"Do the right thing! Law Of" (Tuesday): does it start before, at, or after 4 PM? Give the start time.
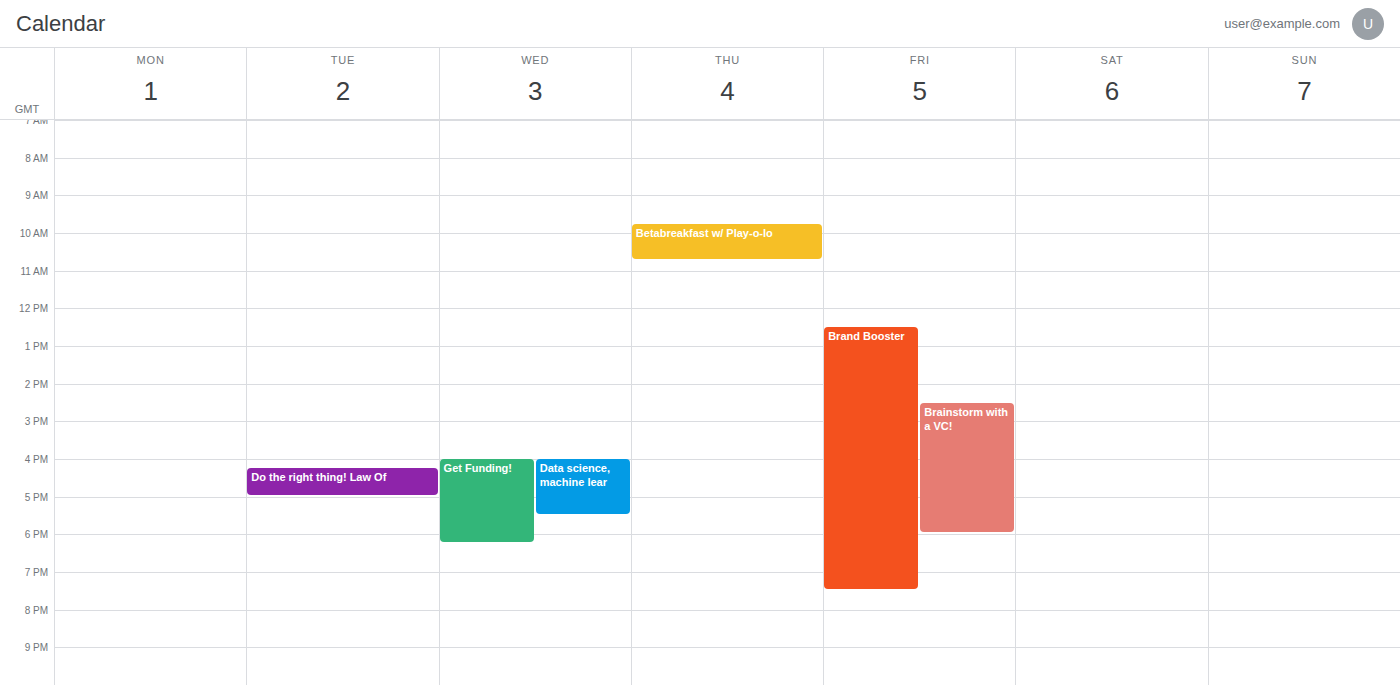
4:15 PM -- after 4 PM, 15 minutes below the 4 PM line.